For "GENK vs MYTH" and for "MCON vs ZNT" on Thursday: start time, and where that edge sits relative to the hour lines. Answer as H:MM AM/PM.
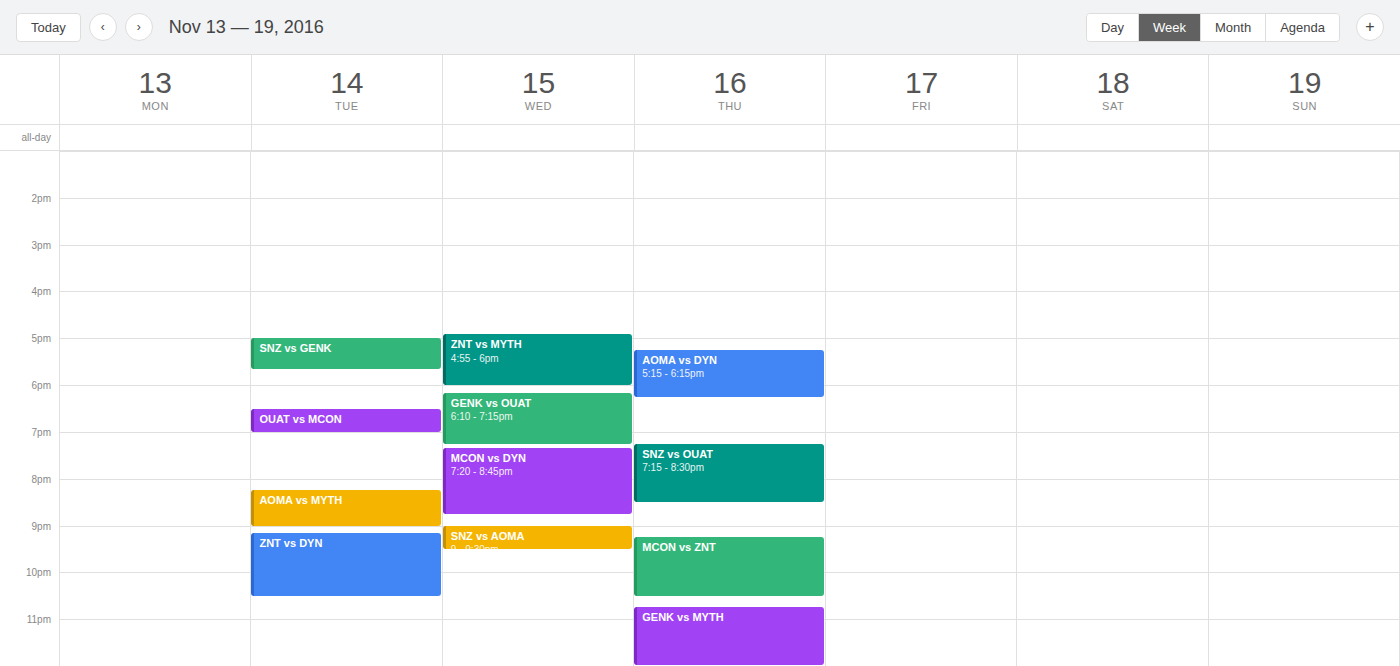
"GENK vs MYTH": 10:45 PM, neither: three quarters of the way from the 10 PM line to the 11 PM line. "MCON vs ZNT": 9:15 PM, neither: a quarter of the way from the 9 PM line to the 10 PM line.